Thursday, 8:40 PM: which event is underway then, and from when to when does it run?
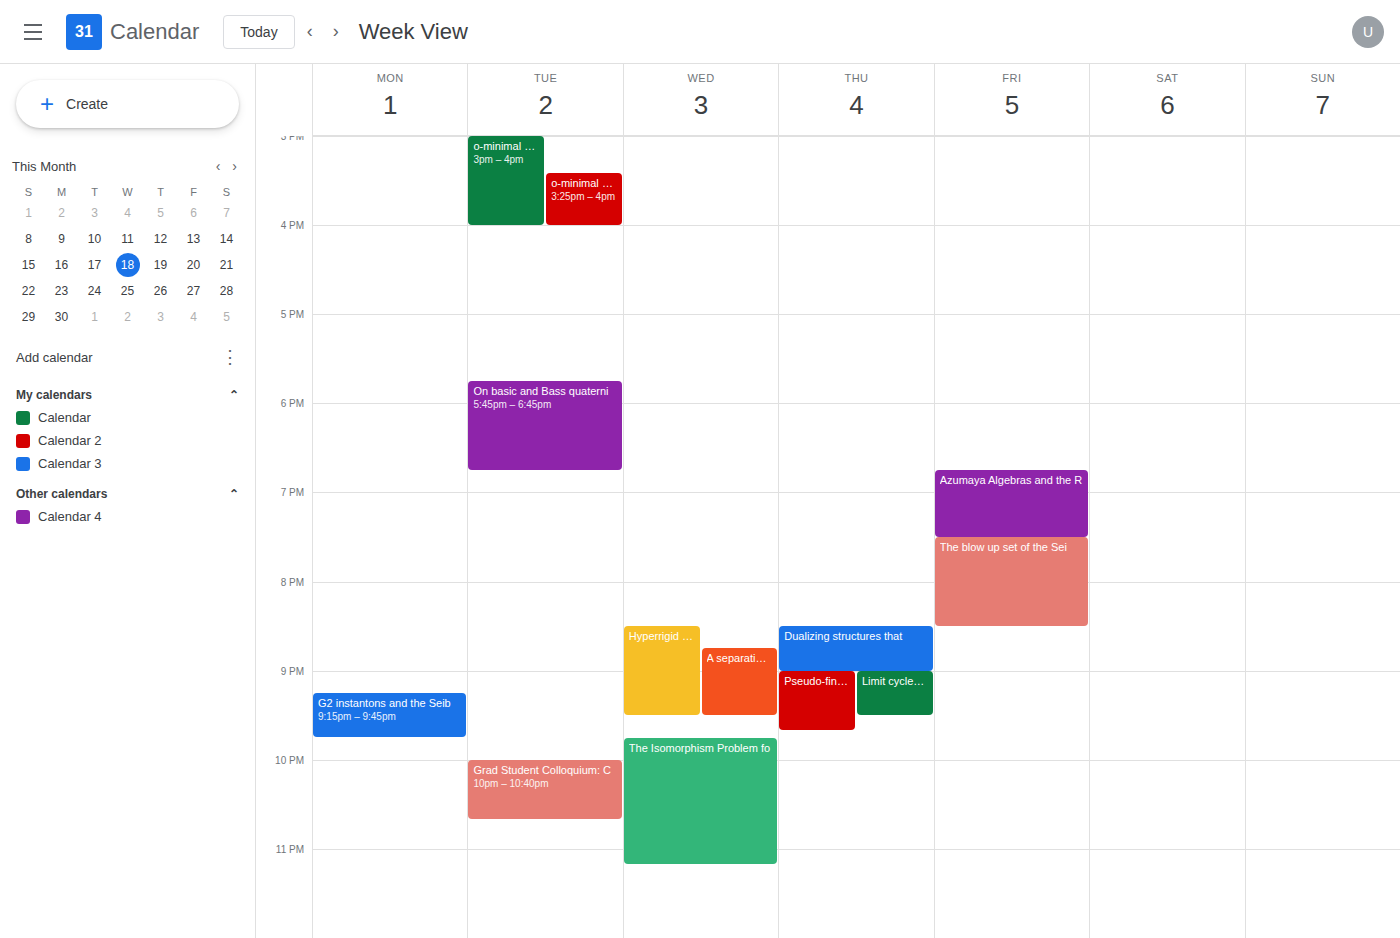
"Dualizing structures that", 8:30 PM to 9:00 PM